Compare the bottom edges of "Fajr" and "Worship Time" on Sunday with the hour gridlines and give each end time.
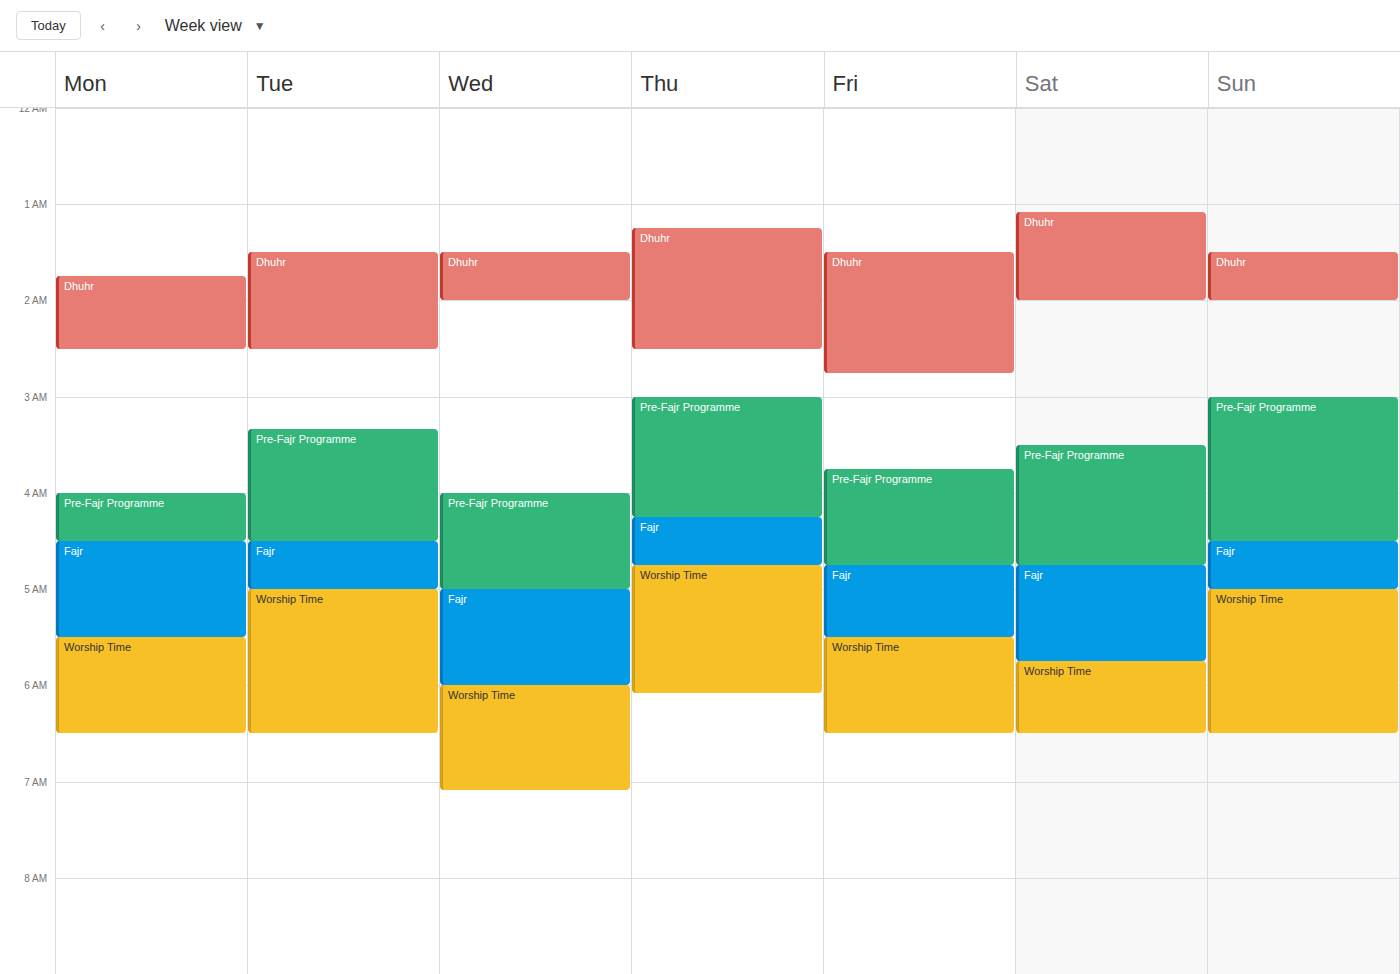
"Fajr": 5:00 AM, exactly on the 5 AM line. "Worship Time": 6:30 AM, halfway between the 6 AM and 7 AM lines.